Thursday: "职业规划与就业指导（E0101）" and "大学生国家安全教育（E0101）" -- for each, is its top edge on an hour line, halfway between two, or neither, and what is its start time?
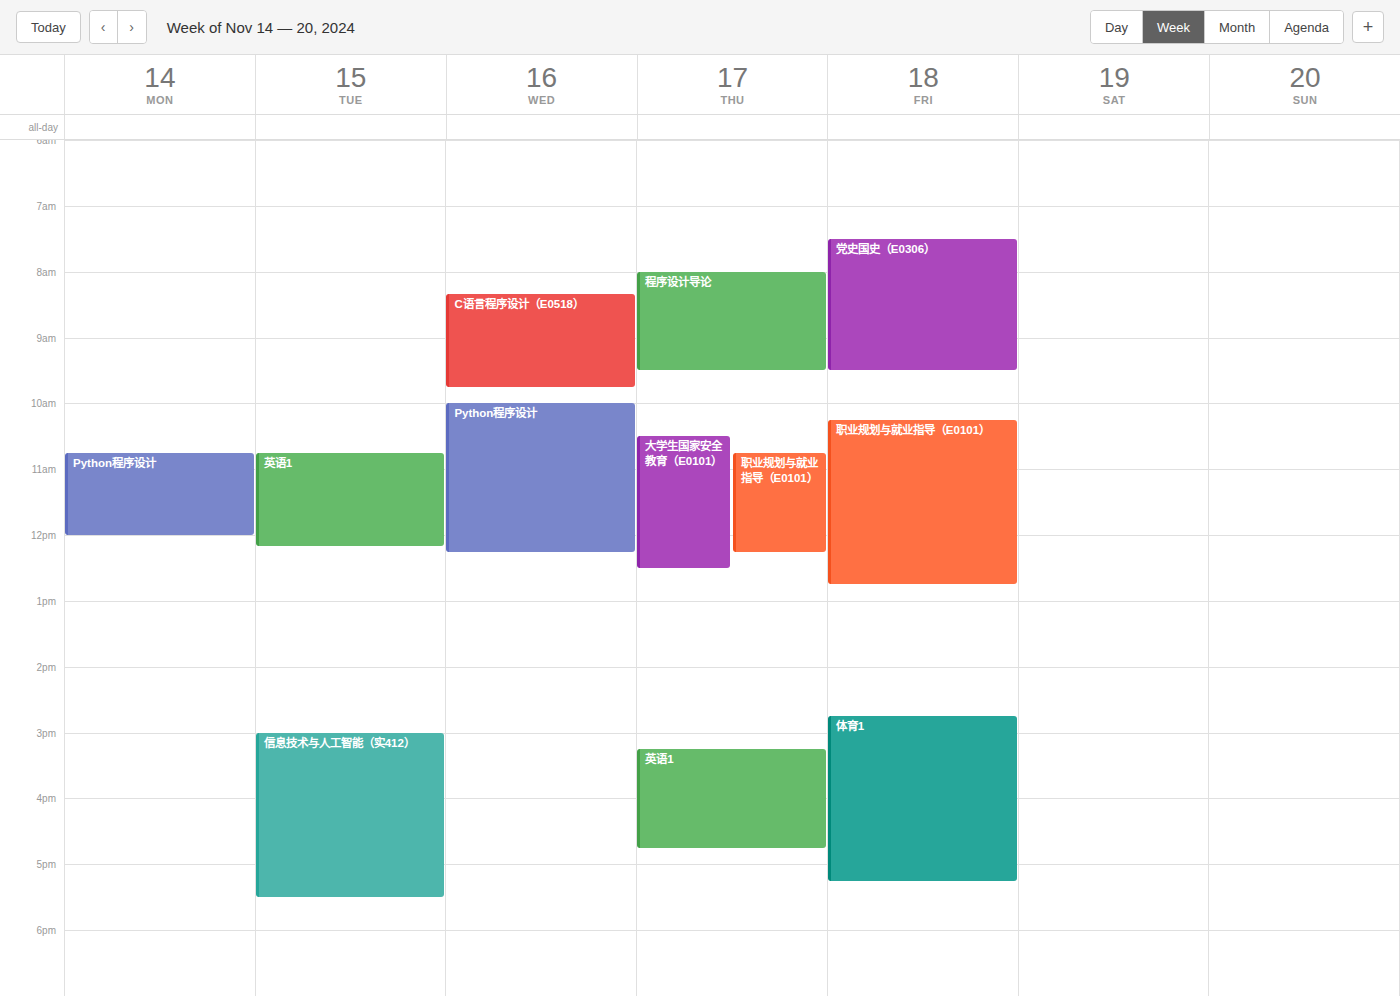
"职业规划与就业指导（E0101）": 10:45 AM, neither: three quarters of the way from the 10 AM line to the 11 AM line. "大学生国家安全教育（E0101）": 10:30 AM, halfway between the 10 AM and 11 AM lines.